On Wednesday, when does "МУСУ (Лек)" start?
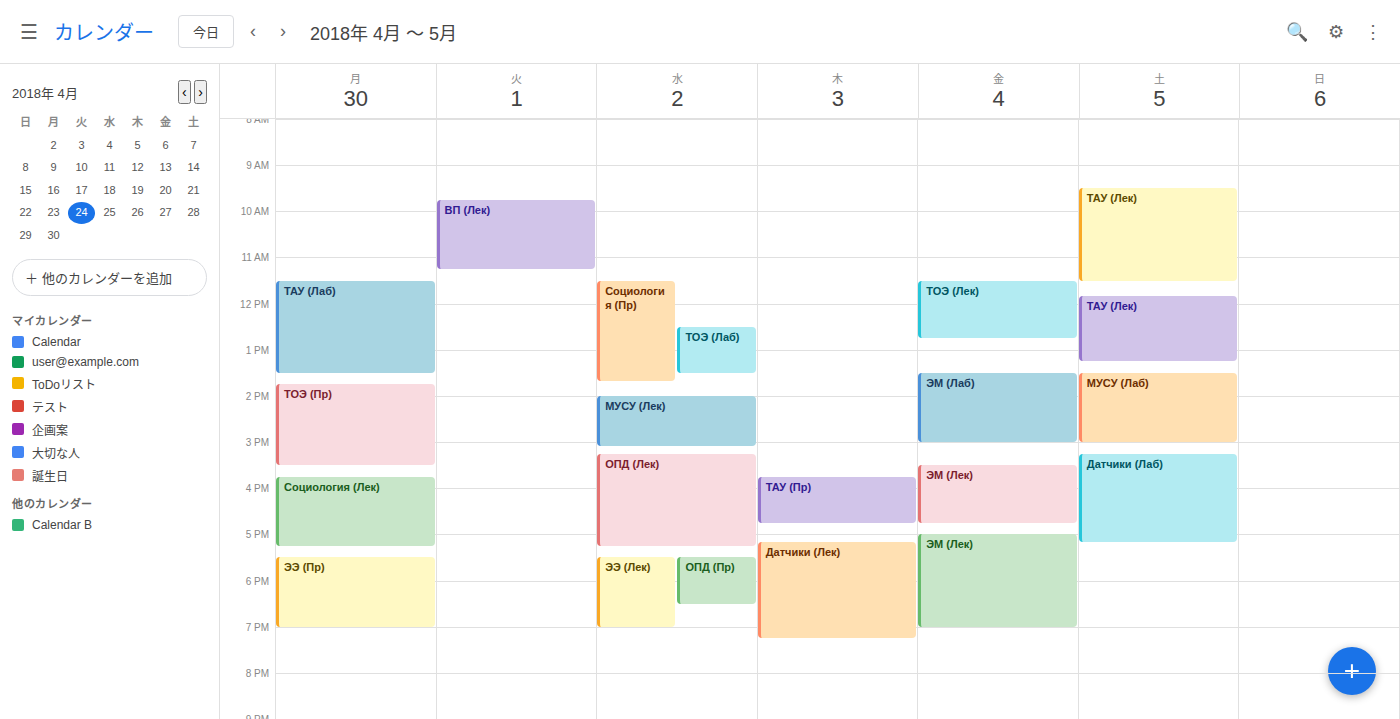
14:00